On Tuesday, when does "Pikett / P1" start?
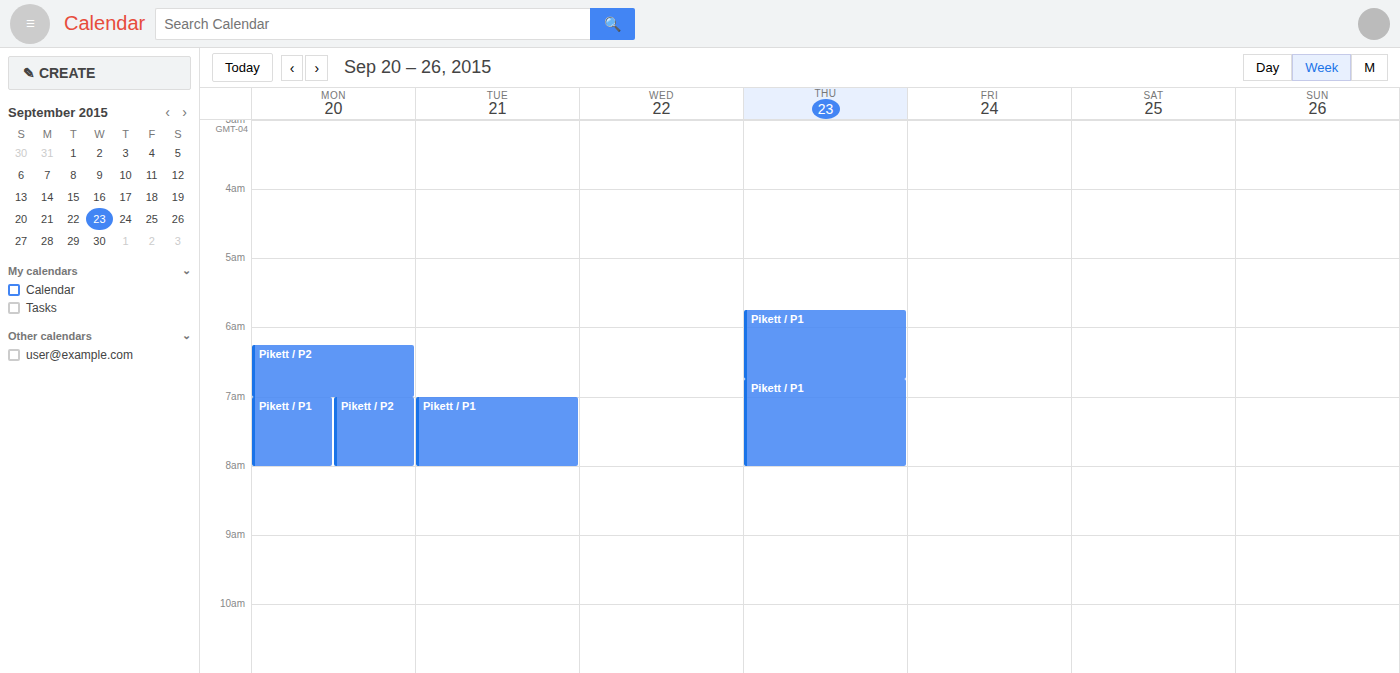
7:00 AM